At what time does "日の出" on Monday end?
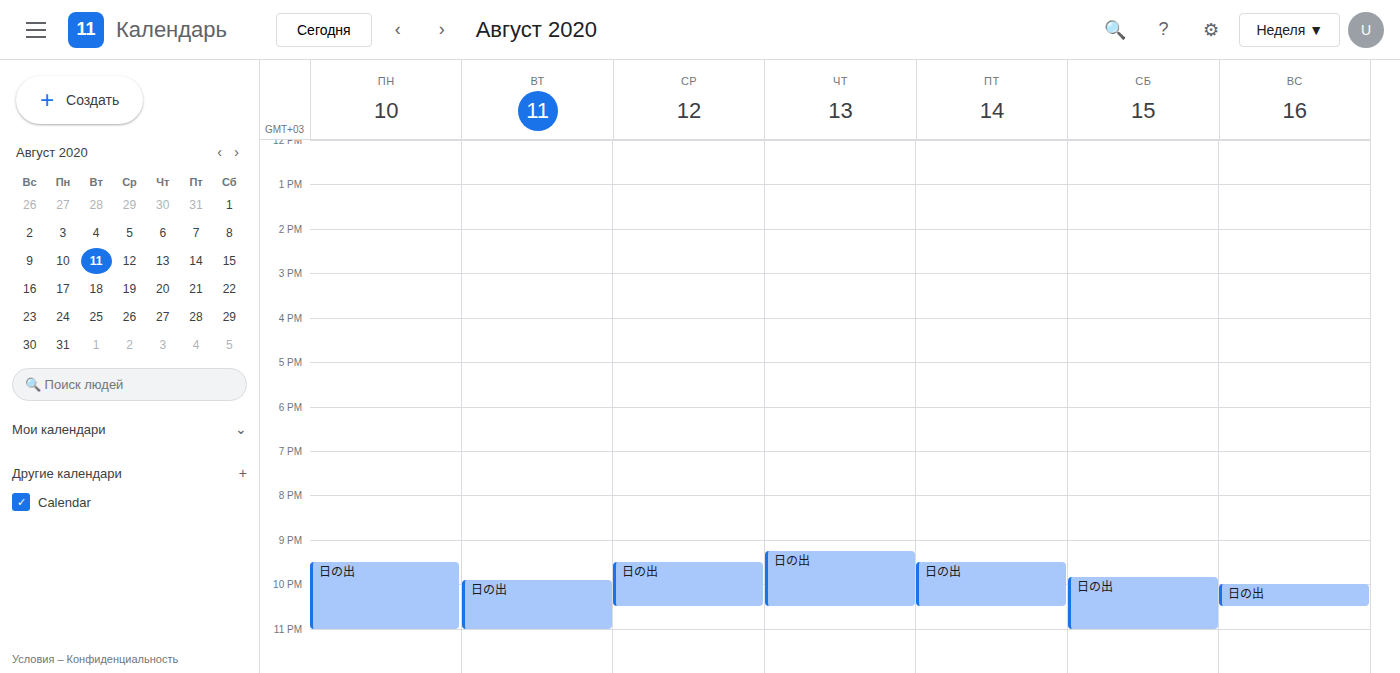
11:00 PM